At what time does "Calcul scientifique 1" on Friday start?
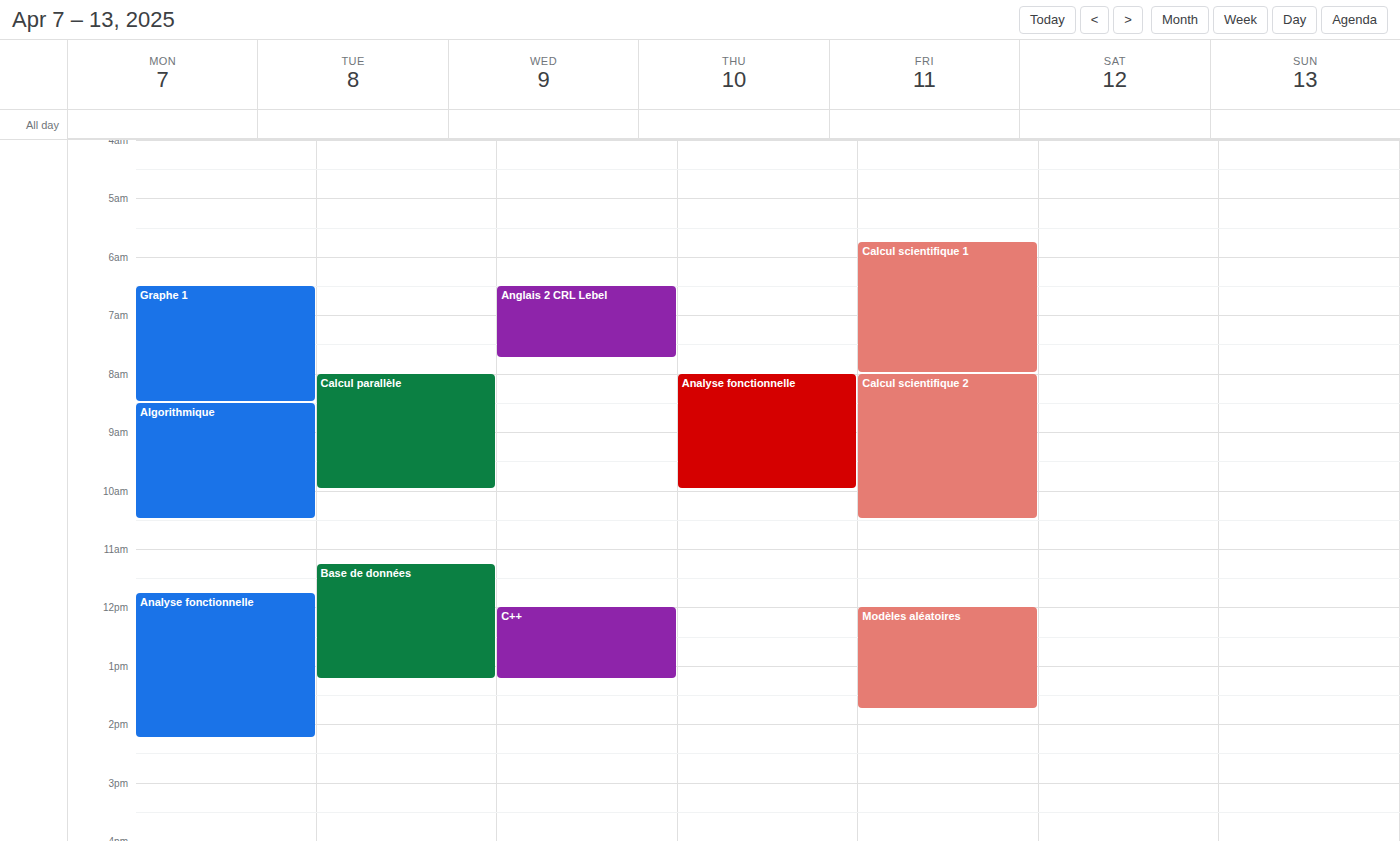
5:45 AM